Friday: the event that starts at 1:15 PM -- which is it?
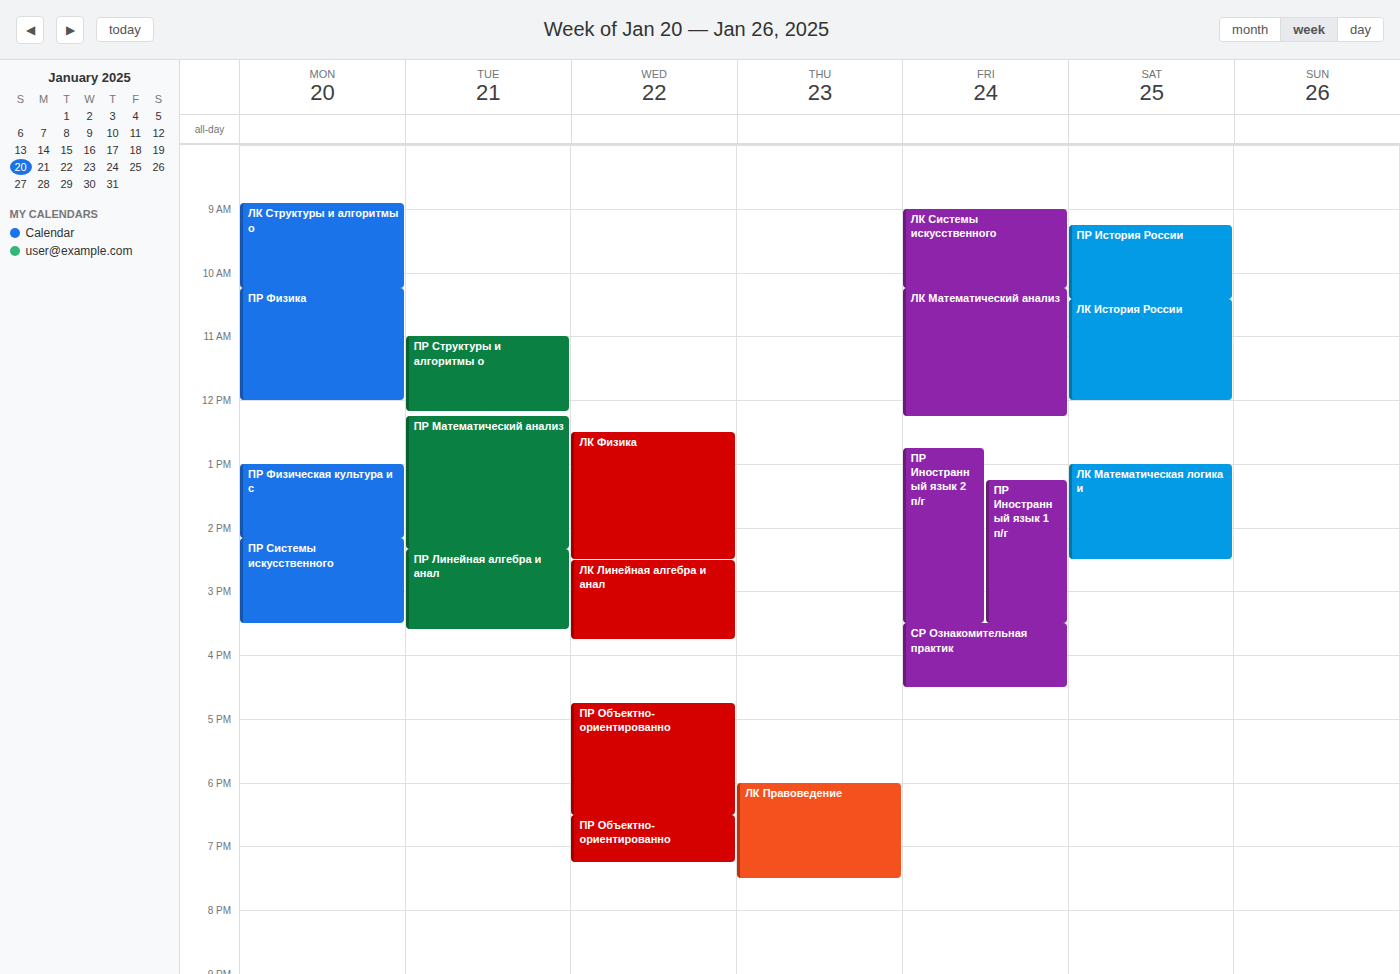
"ПР Иностранный язык 1 п/г"